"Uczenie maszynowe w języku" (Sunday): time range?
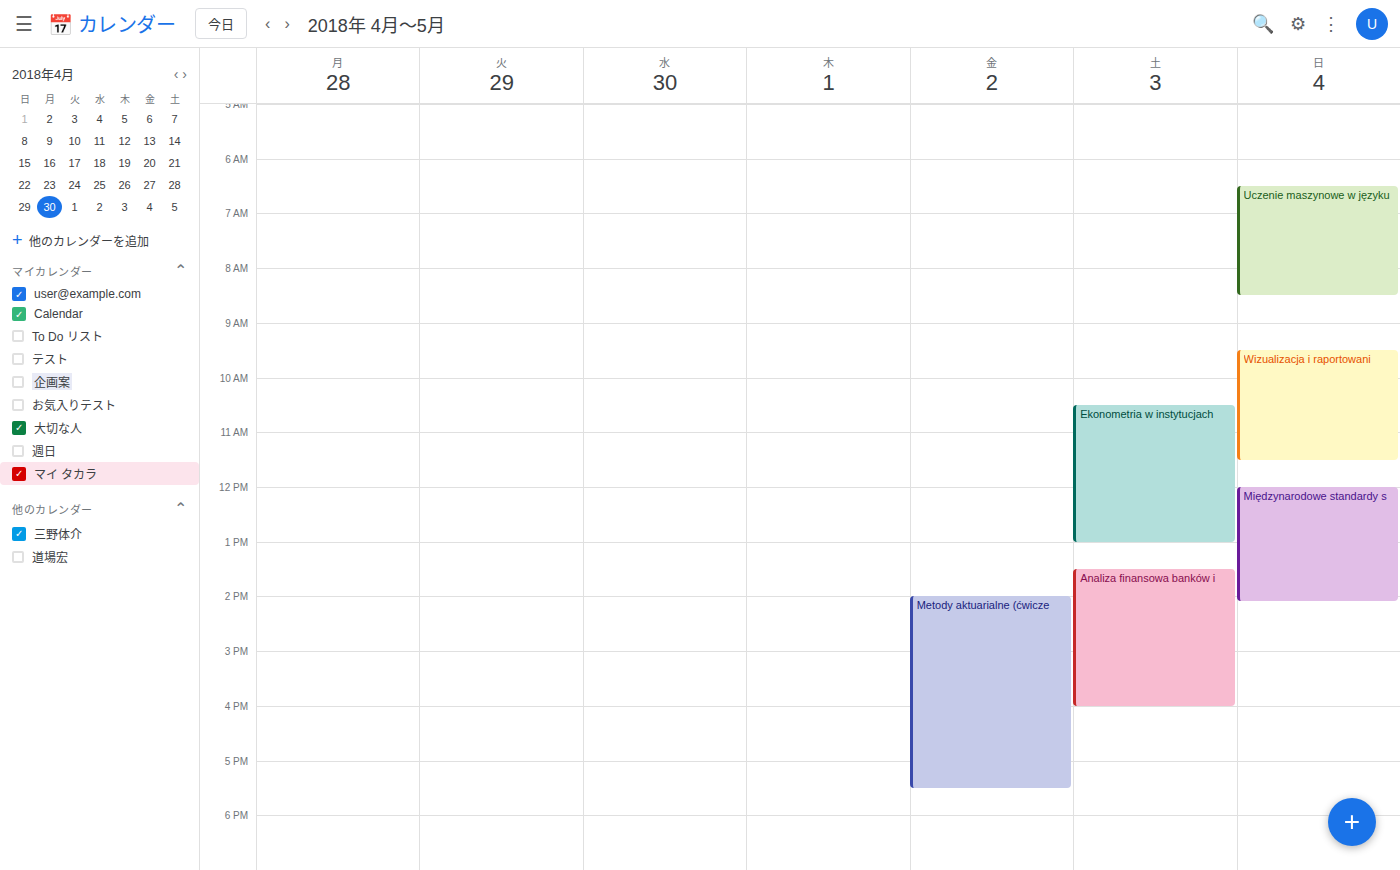
6:30 AM to 8:30 AM